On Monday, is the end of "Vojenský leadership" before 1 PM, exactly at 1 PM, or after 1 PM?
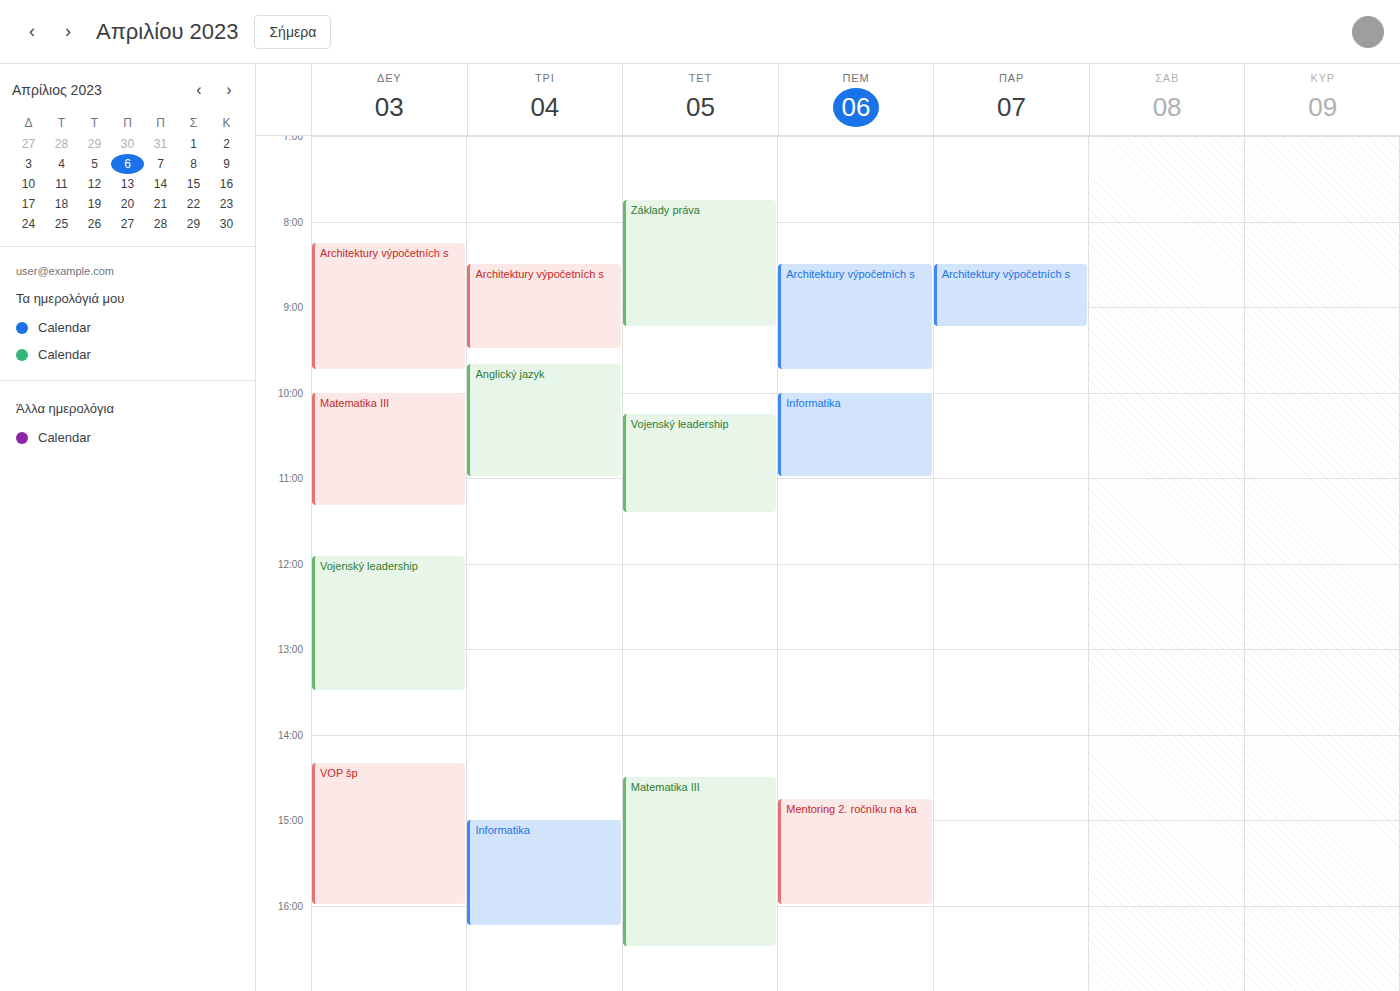
1:30 PM -- after 1 PM, 30 minutes below the 1 PM line.